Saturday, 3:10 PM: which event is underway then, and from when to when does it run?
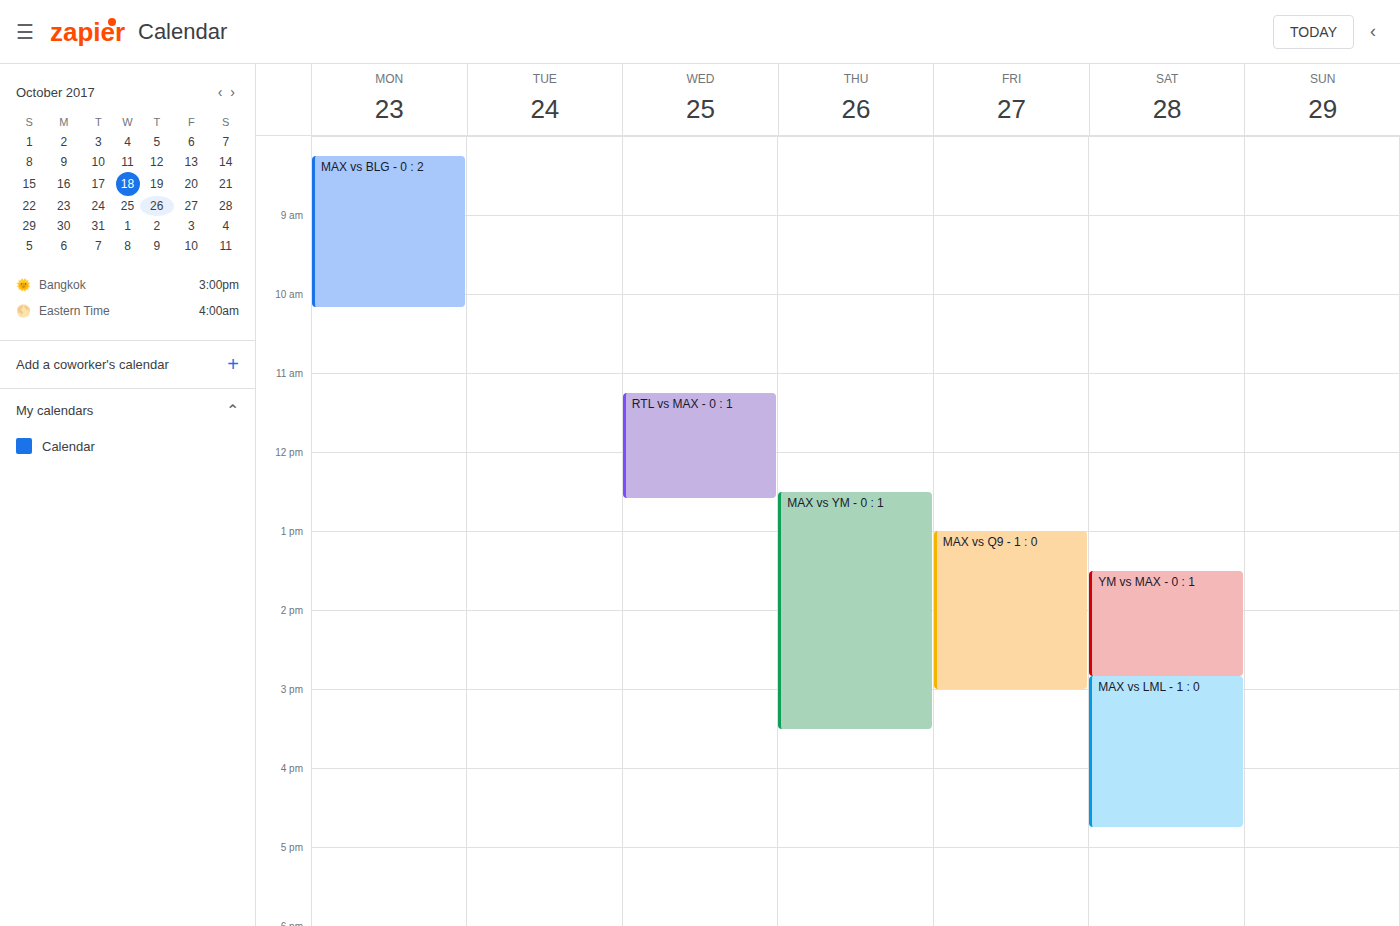
"MAX vs LML - 1 : 0", 2:50 PM to 4:45 PM